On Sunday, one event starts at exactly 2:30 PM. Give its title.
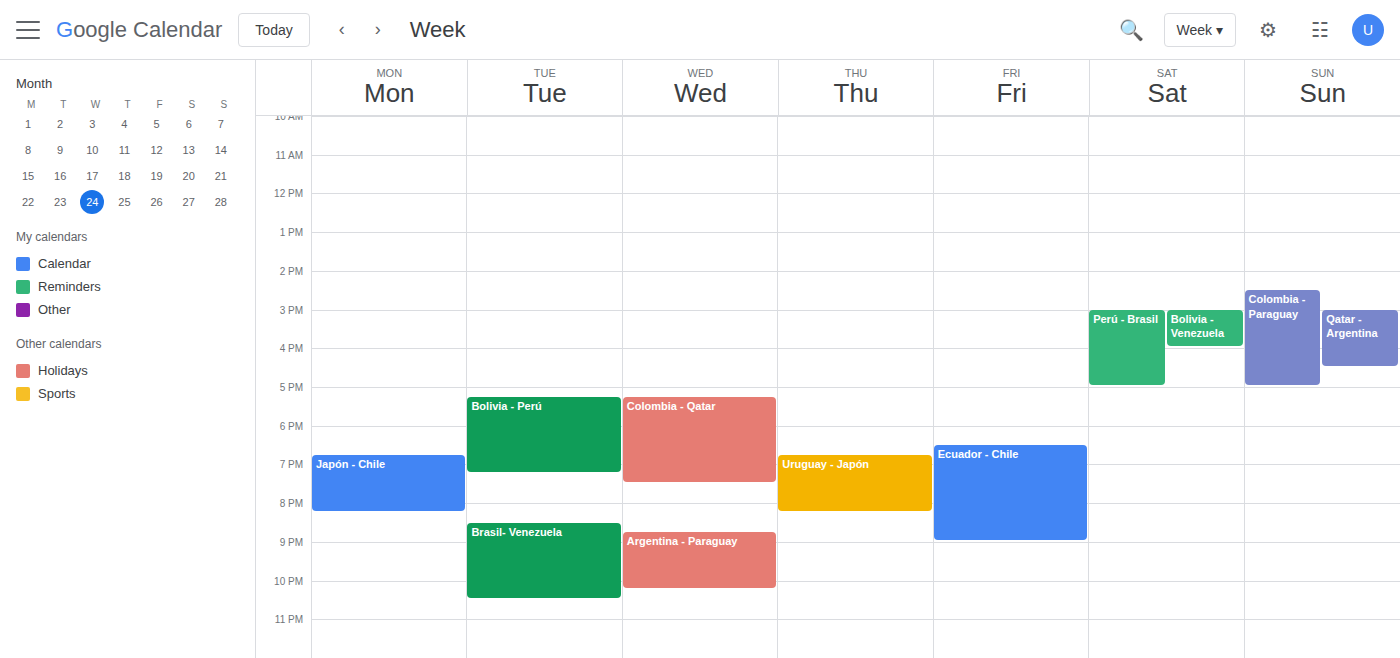
"Colombia - Paraguay"